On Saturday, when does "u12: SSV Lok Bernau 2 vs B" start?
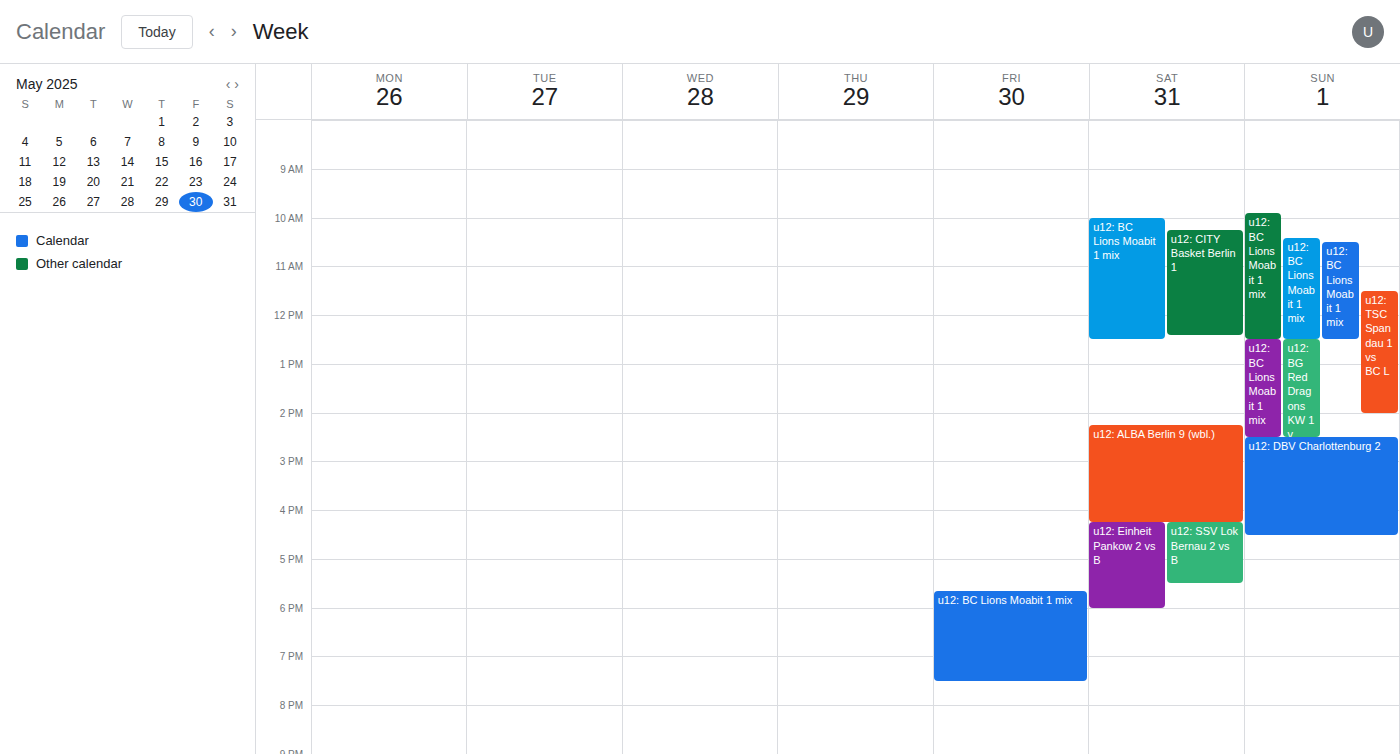
16:15